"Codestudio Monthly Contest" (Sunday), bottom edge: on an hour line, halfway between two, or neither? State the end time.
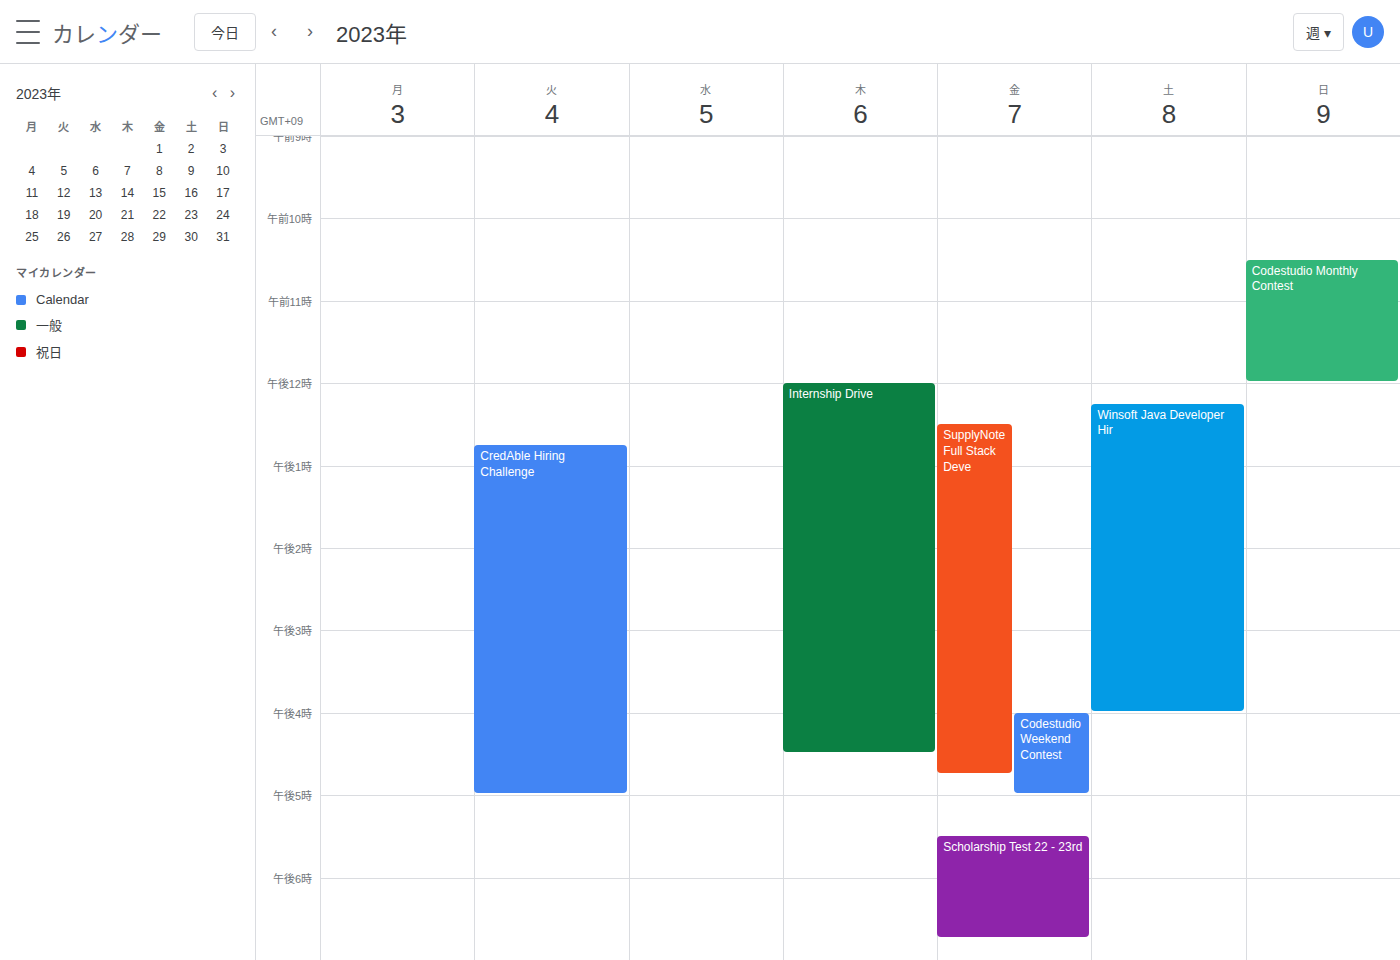
12:00 PM -- exactly on the 12 PM line.